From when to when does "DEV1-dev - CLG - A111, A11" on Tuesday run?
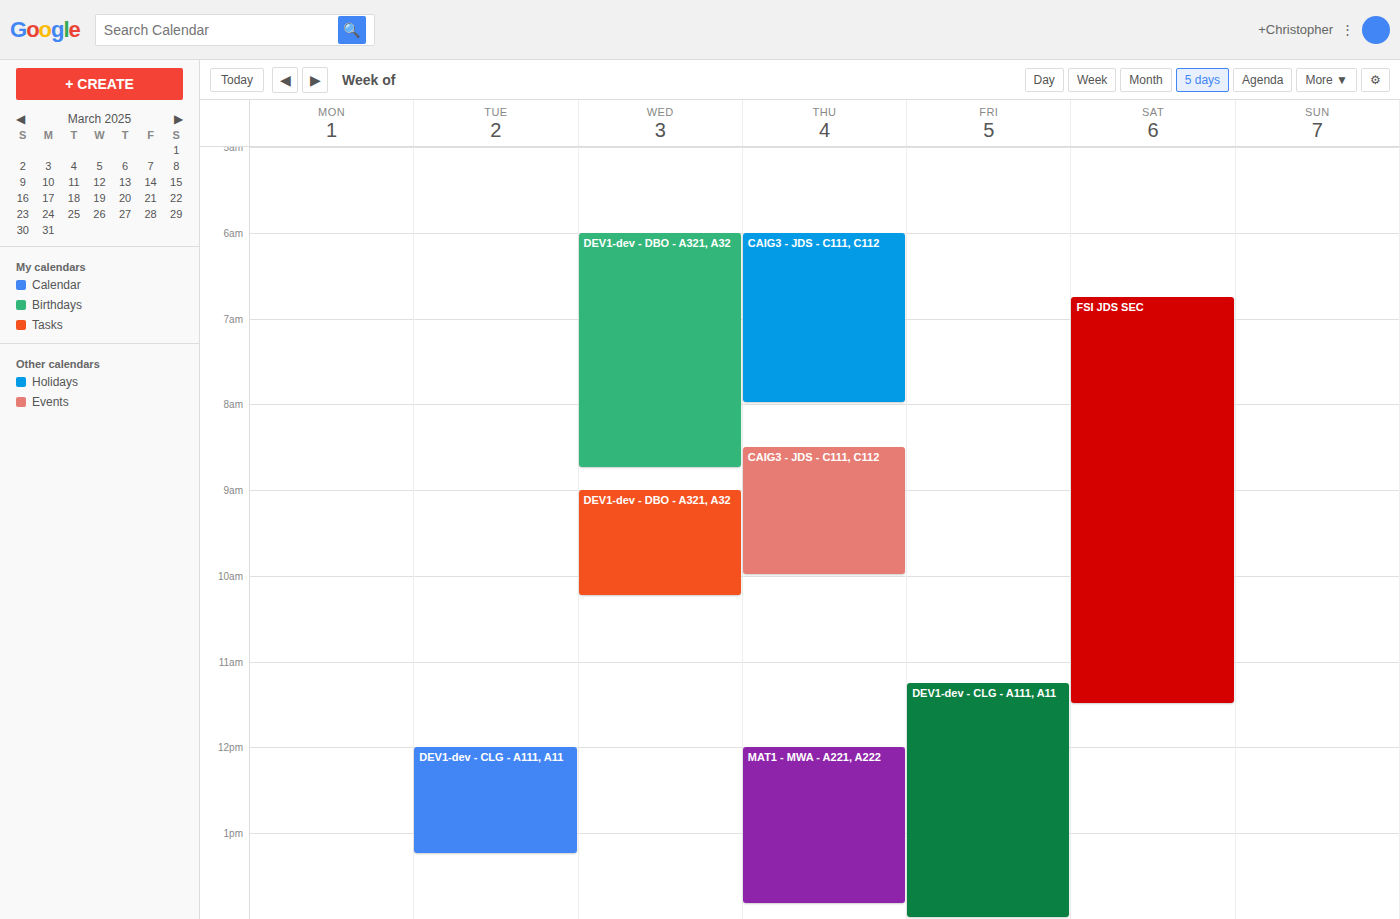
12:00 to 13:15